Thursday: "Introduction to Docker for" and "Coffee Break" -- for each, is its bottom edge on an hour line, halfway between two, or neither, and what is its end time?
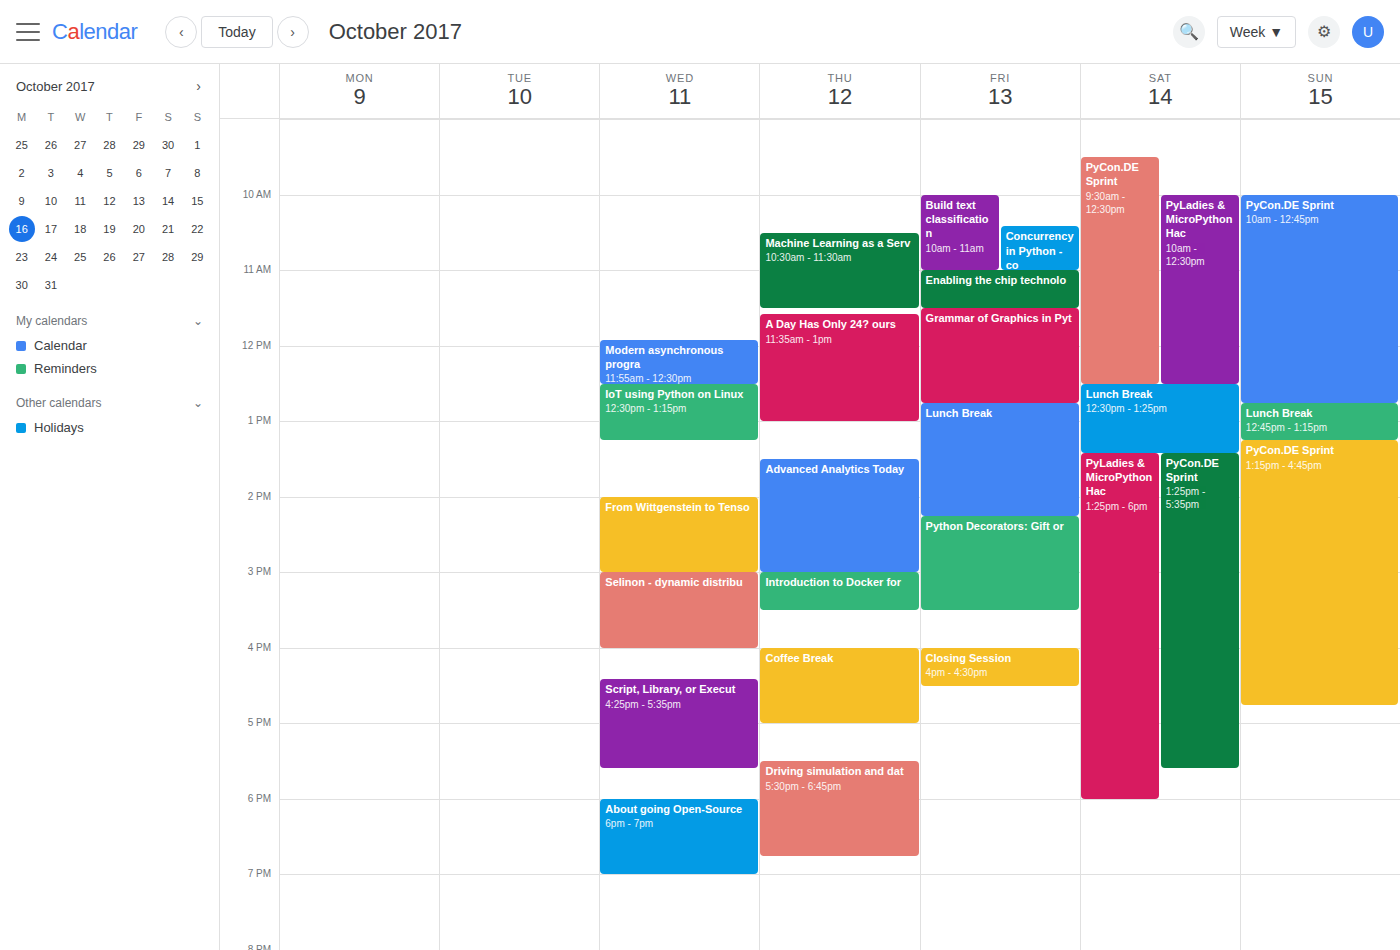
"Introduction to Docker for": 3:30 PM, halfway between the 3 PM and 4 PM lines. "Coffee Break": 5:00 PM, exactly on the 5 PM line.